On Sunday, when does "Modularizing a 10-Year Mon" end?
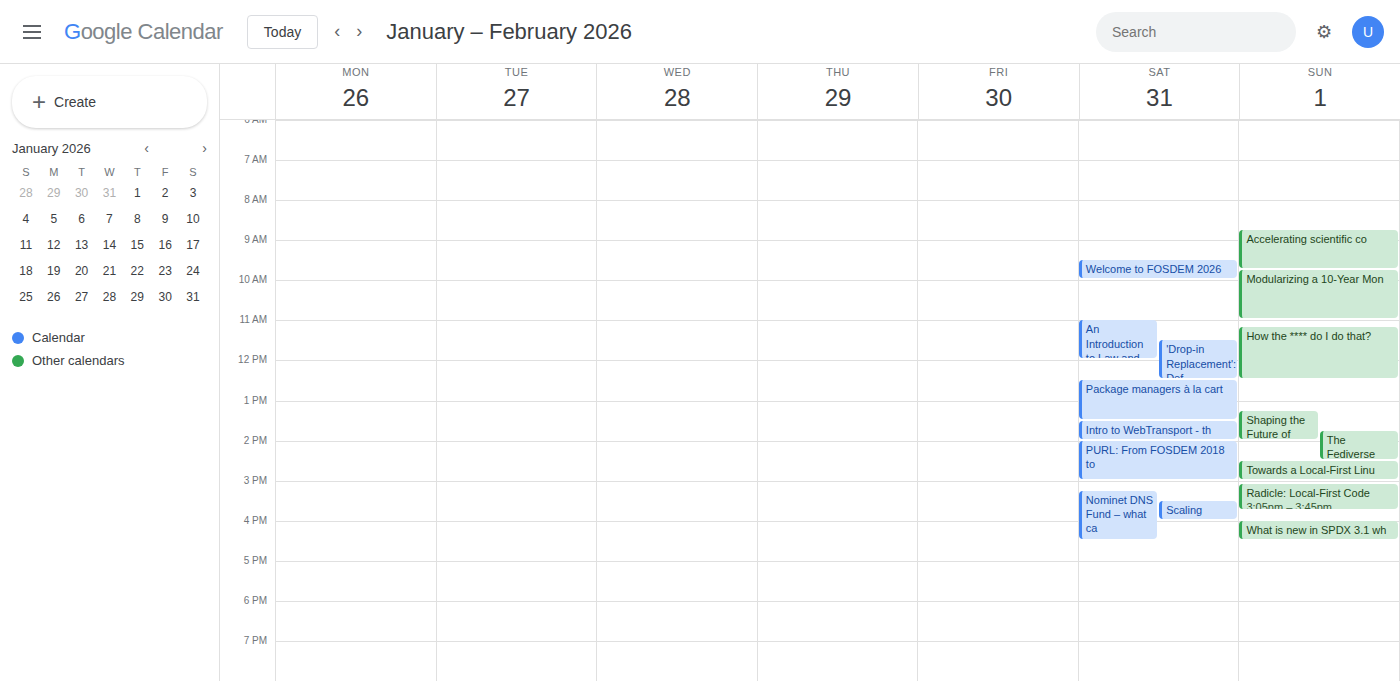
11:00 AM